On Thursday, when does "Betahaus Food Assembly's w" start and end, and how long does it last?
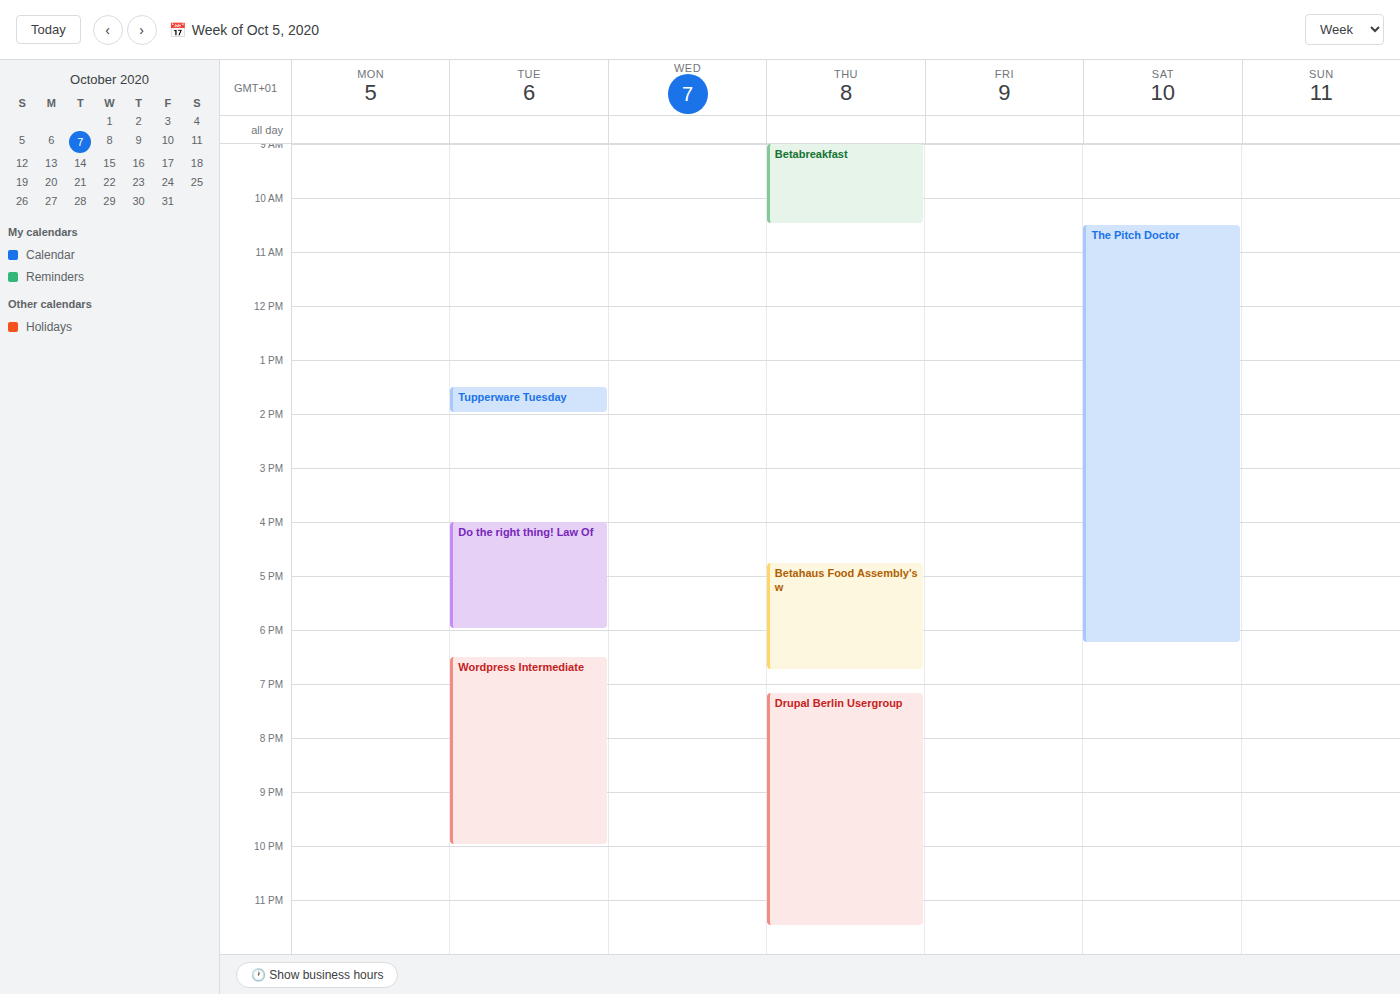
4:45 PM to 6:45 PM, 2 hours